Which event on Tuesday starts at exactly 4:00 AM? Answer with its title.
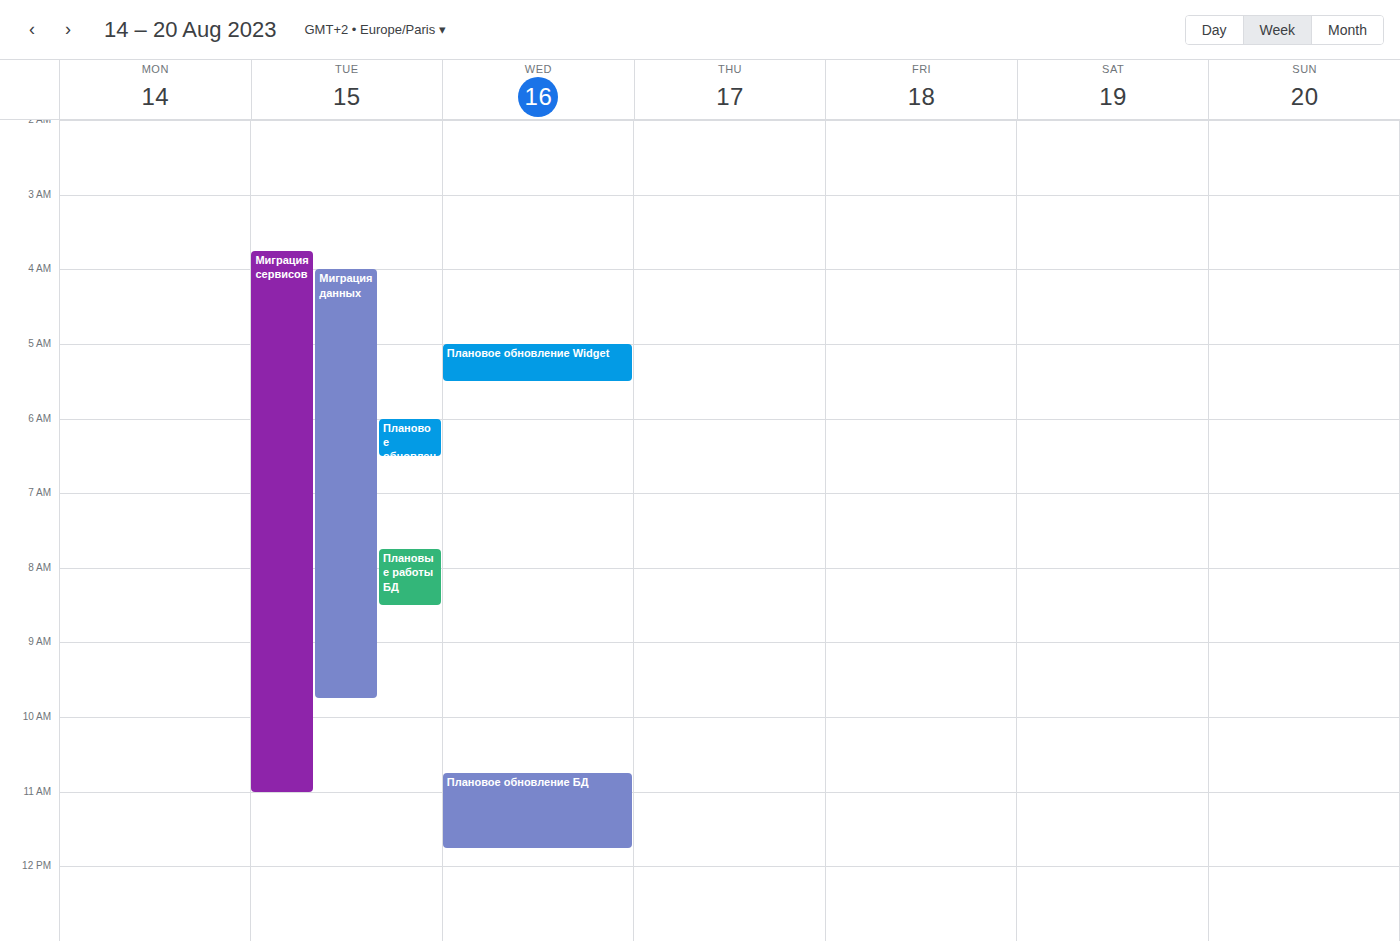
"Миграция данных"